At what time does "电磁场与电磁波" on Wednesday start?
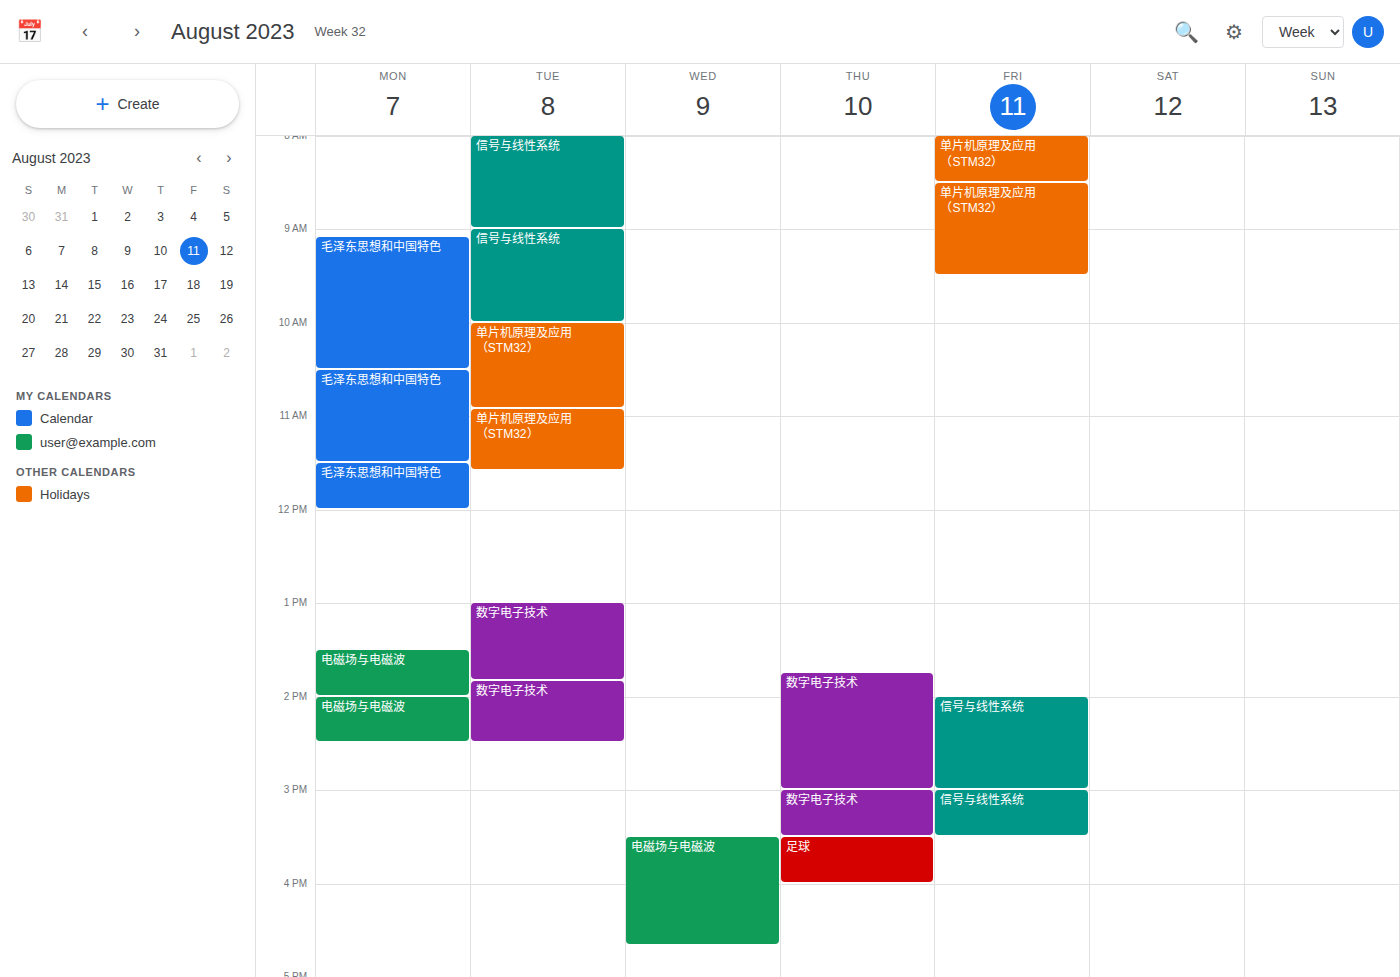
3:30 PM